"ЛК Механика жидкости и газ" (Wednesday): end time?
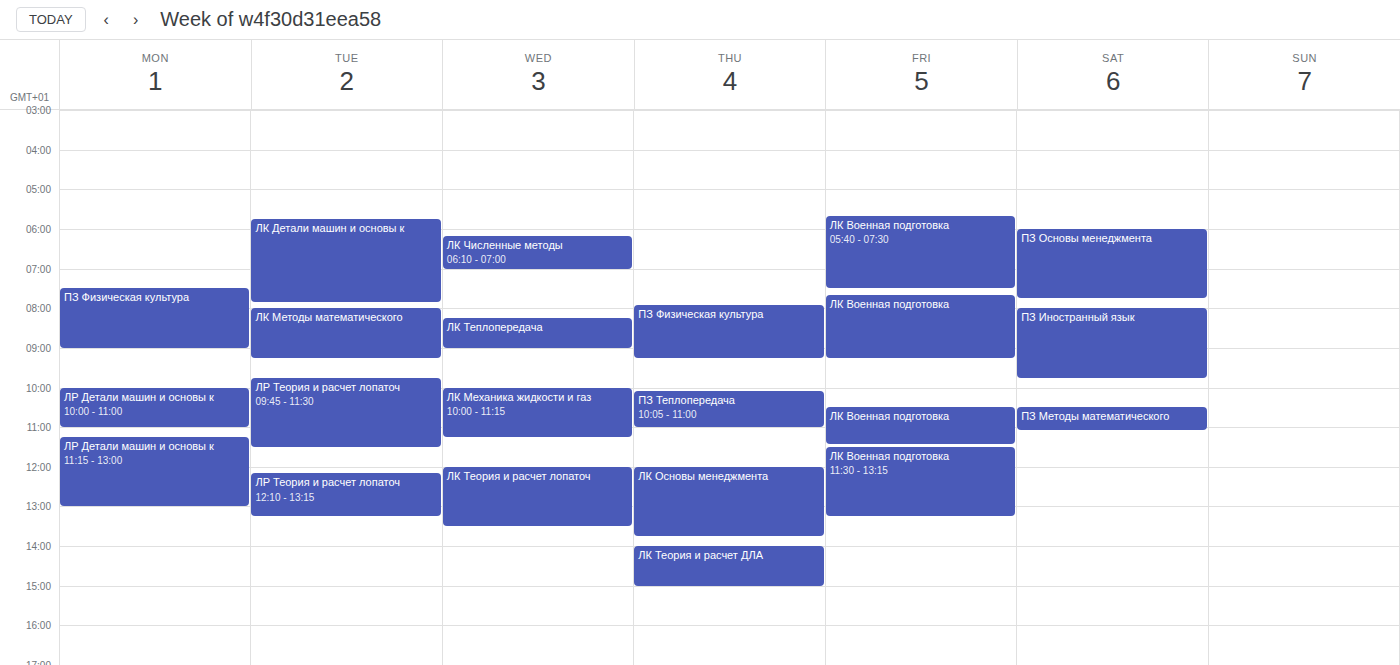
11:15 AM